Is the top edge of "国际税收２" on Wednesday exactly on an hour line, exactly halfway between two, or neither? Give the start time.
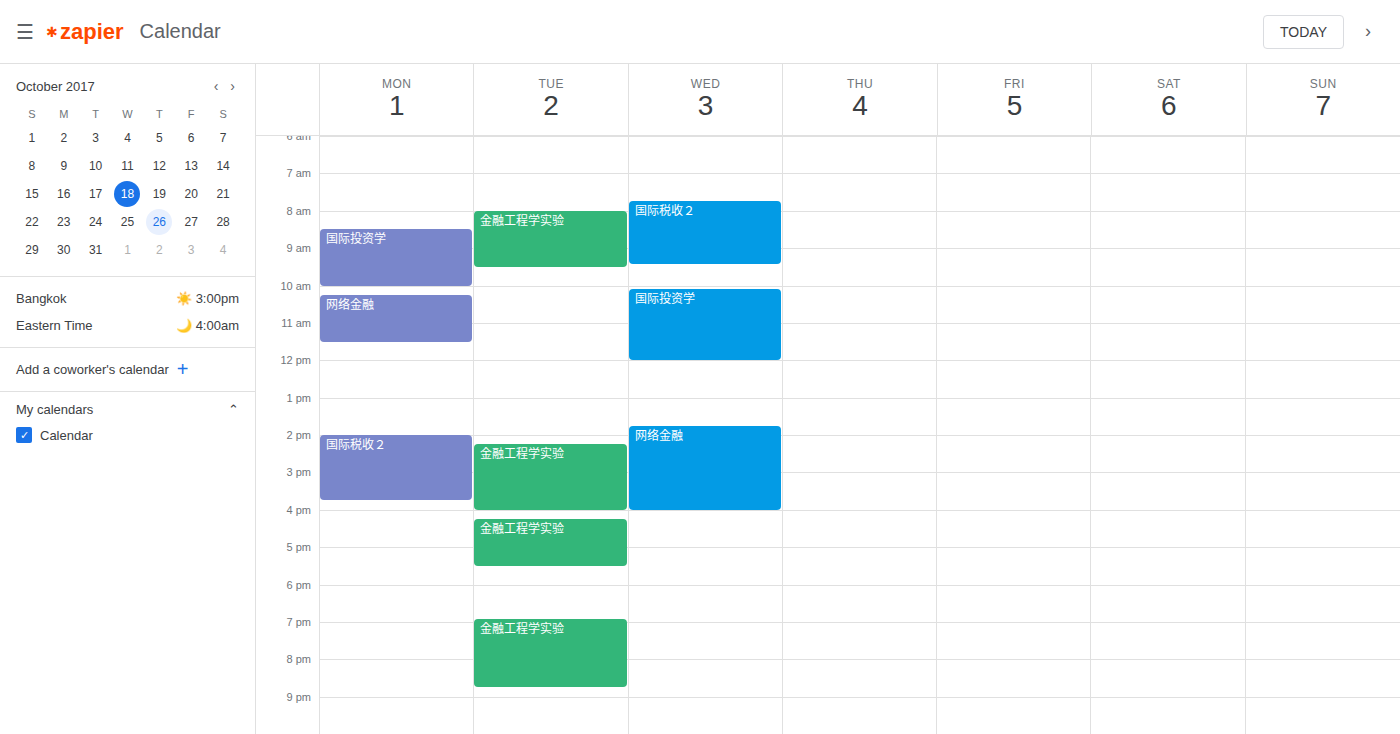
7:45 AM -- neither: three quarters of the way from the 7 AM line to the 8 AM line.